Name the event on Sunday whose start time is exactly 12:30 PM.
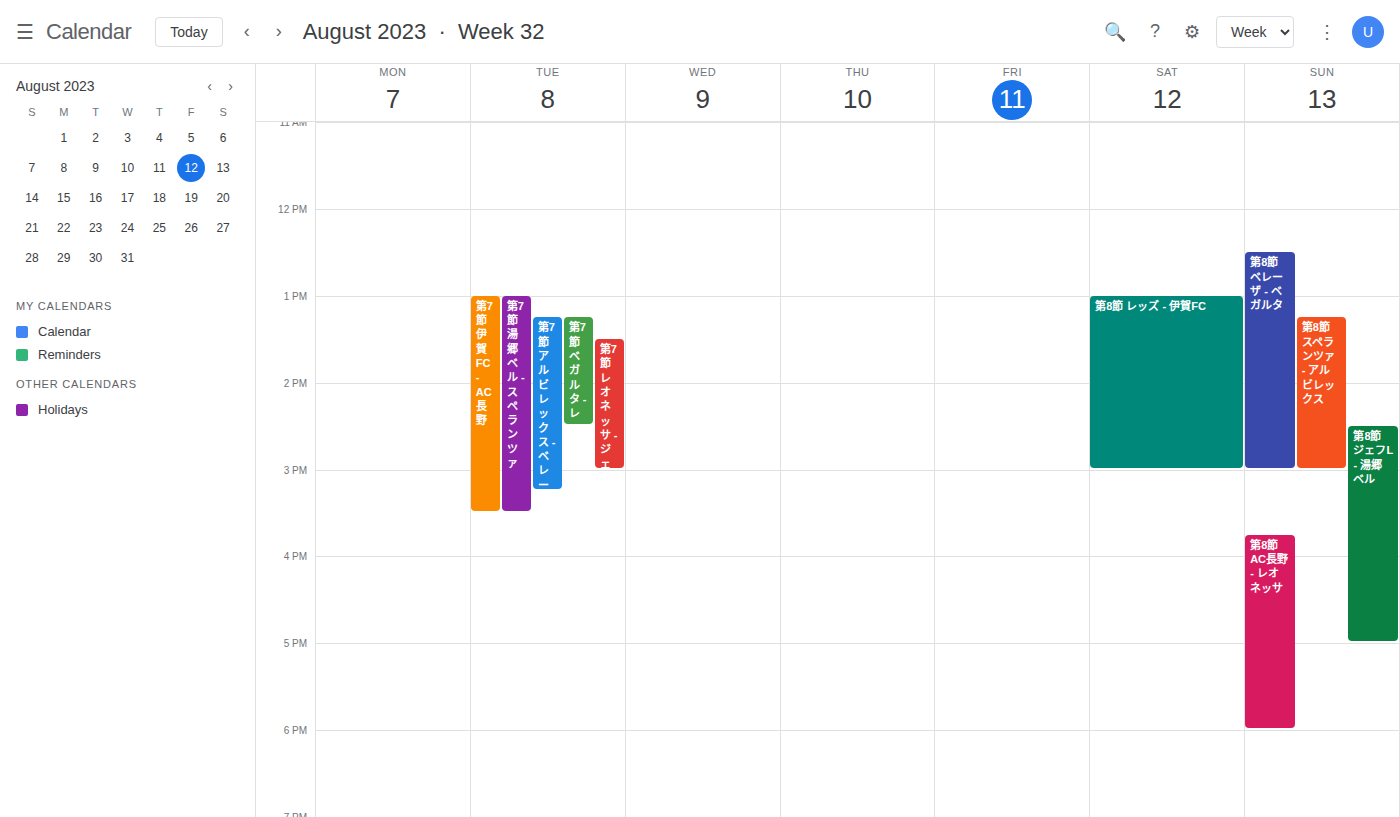
"第8節 ベレーザ - ベガルタ"